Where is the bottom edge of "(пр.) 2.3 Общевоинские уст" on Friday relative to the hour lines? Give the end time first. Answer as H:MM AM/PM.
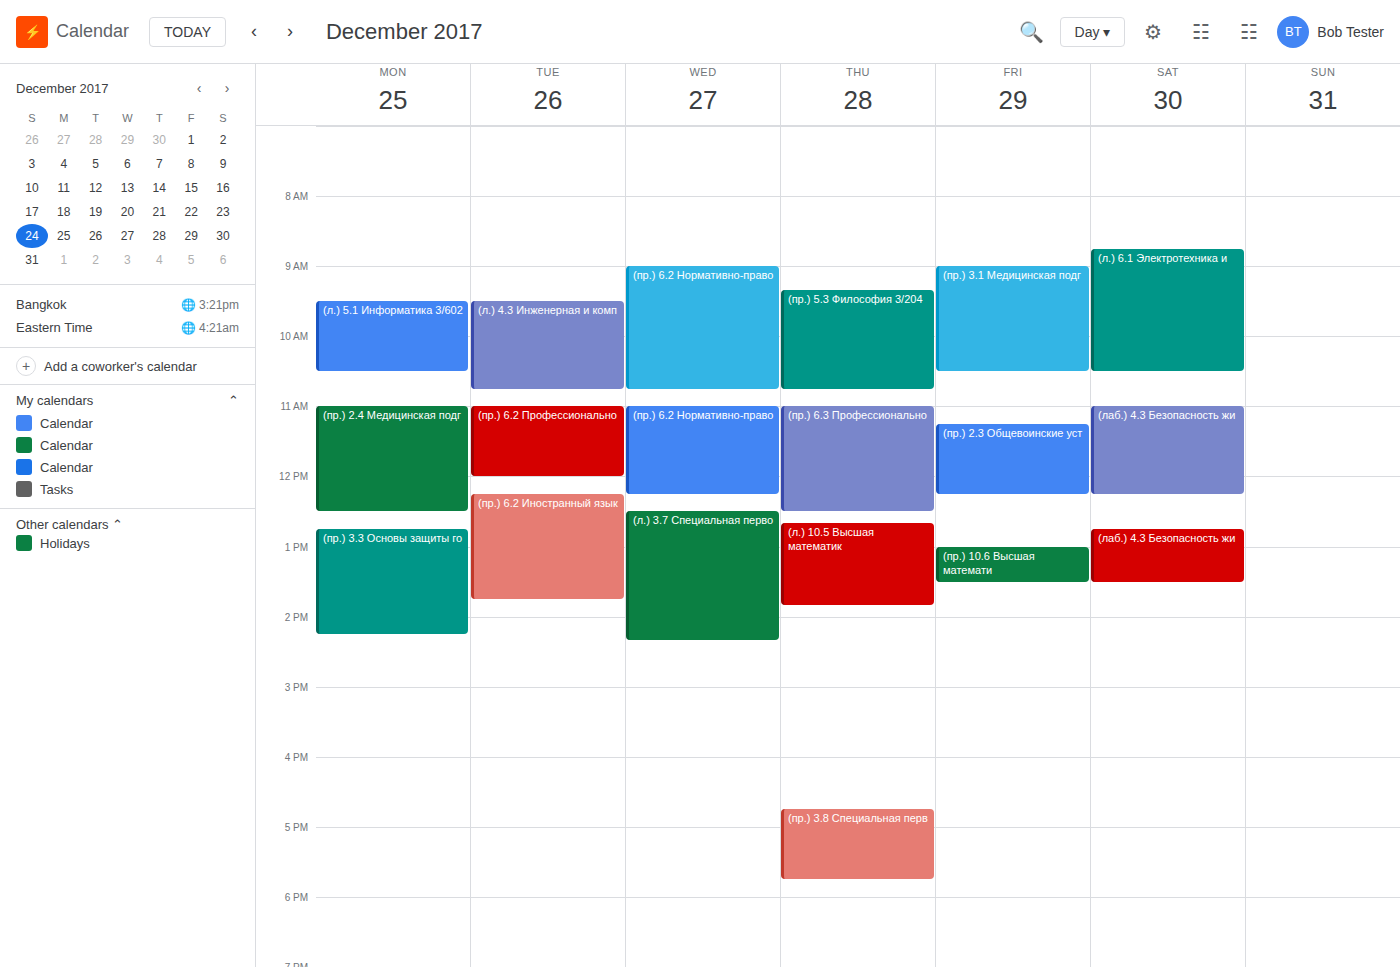
12:15 PM -- neither: a quarter of the way from the 12 PM line to the 1 PM line.